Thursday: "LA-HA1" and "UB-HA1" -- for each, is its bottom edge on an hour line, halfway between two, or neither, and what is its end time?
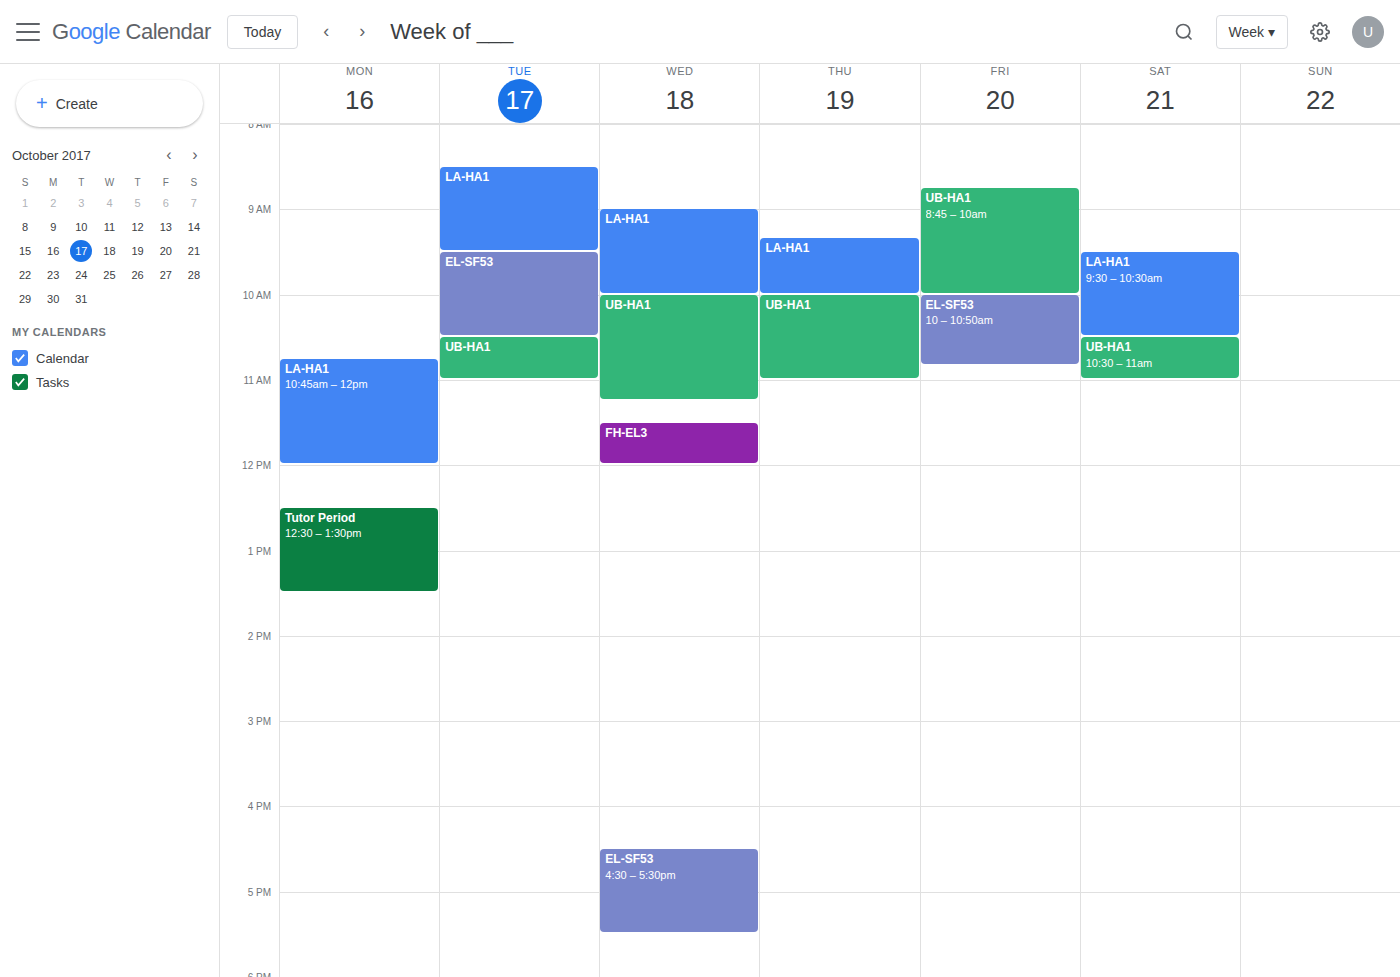
"LA-HA1": 10:00 AM, exactly on the 10 AM line. "UB-HA1": 11:00 AM, exactly on the 11 AM line.